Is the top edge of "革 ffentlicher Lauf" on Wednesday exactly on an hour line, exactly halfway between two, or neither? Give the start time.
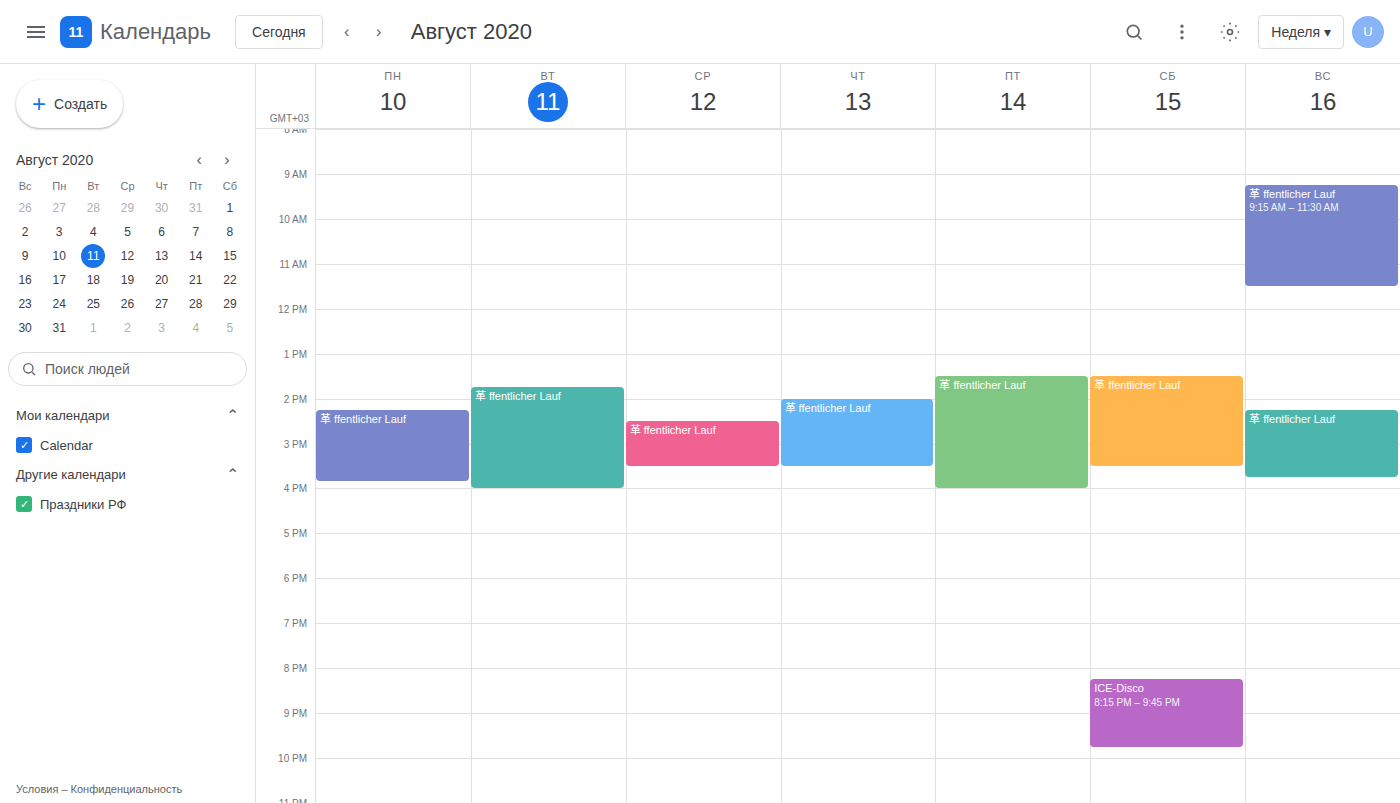
2:30 PM -- halfway between the 2 PM and 3 PM lines.